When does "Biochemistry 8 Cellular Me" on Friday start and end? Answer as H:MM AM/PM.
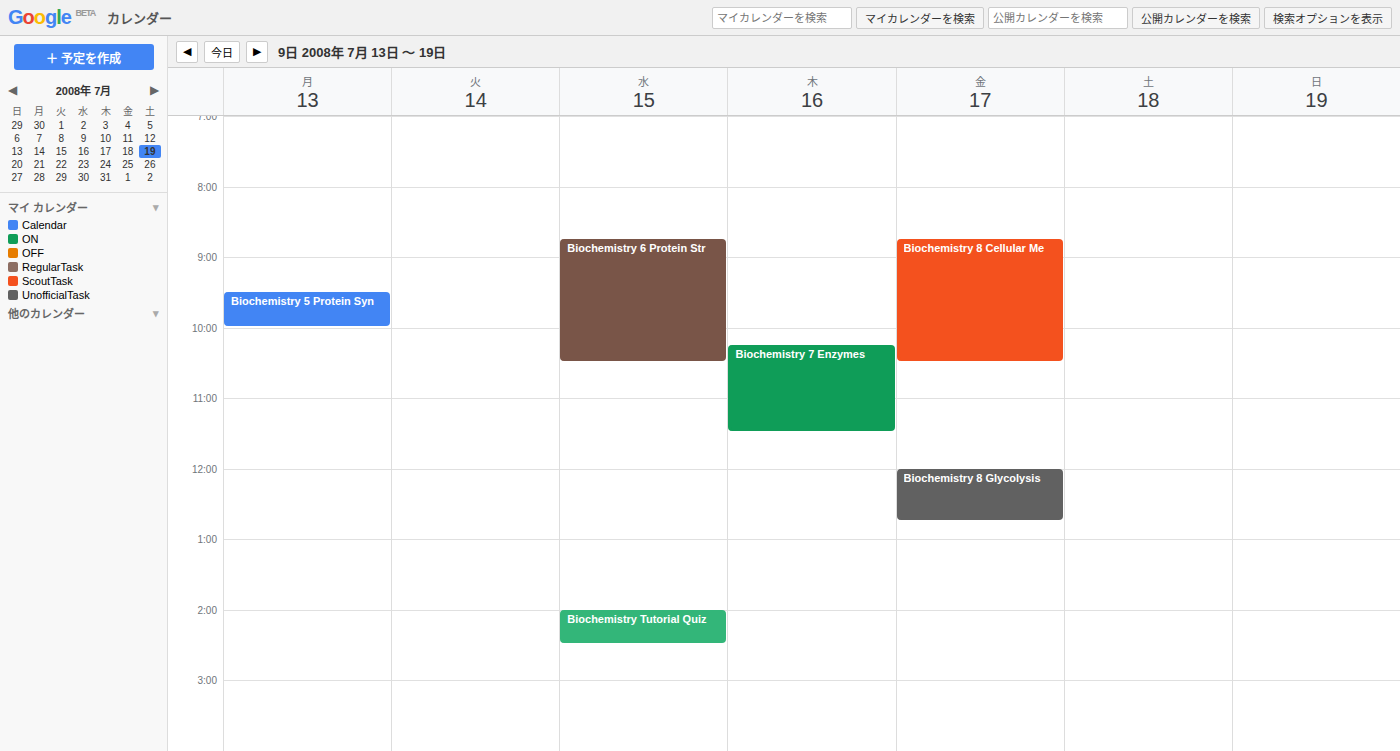
8:45 AM to 10:30 AM